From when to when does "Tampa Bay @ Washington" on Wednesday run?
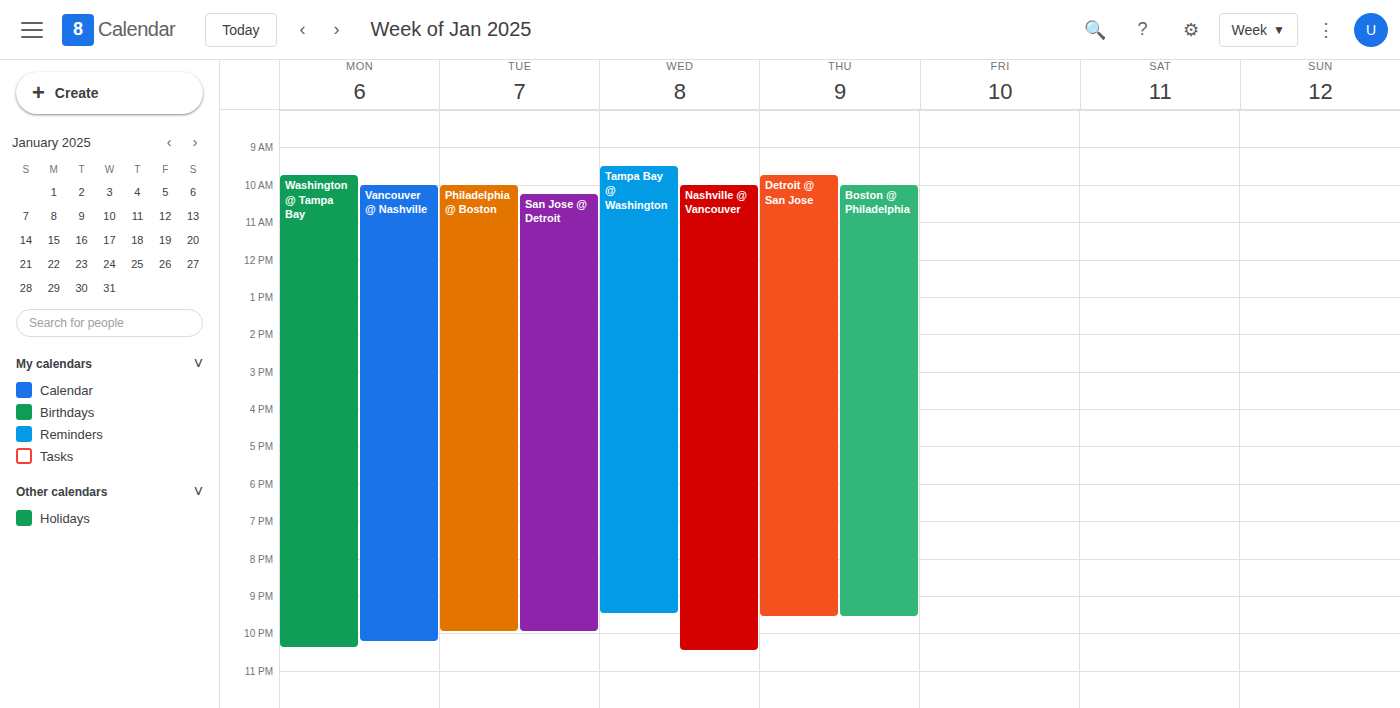
09:30 to 21:30